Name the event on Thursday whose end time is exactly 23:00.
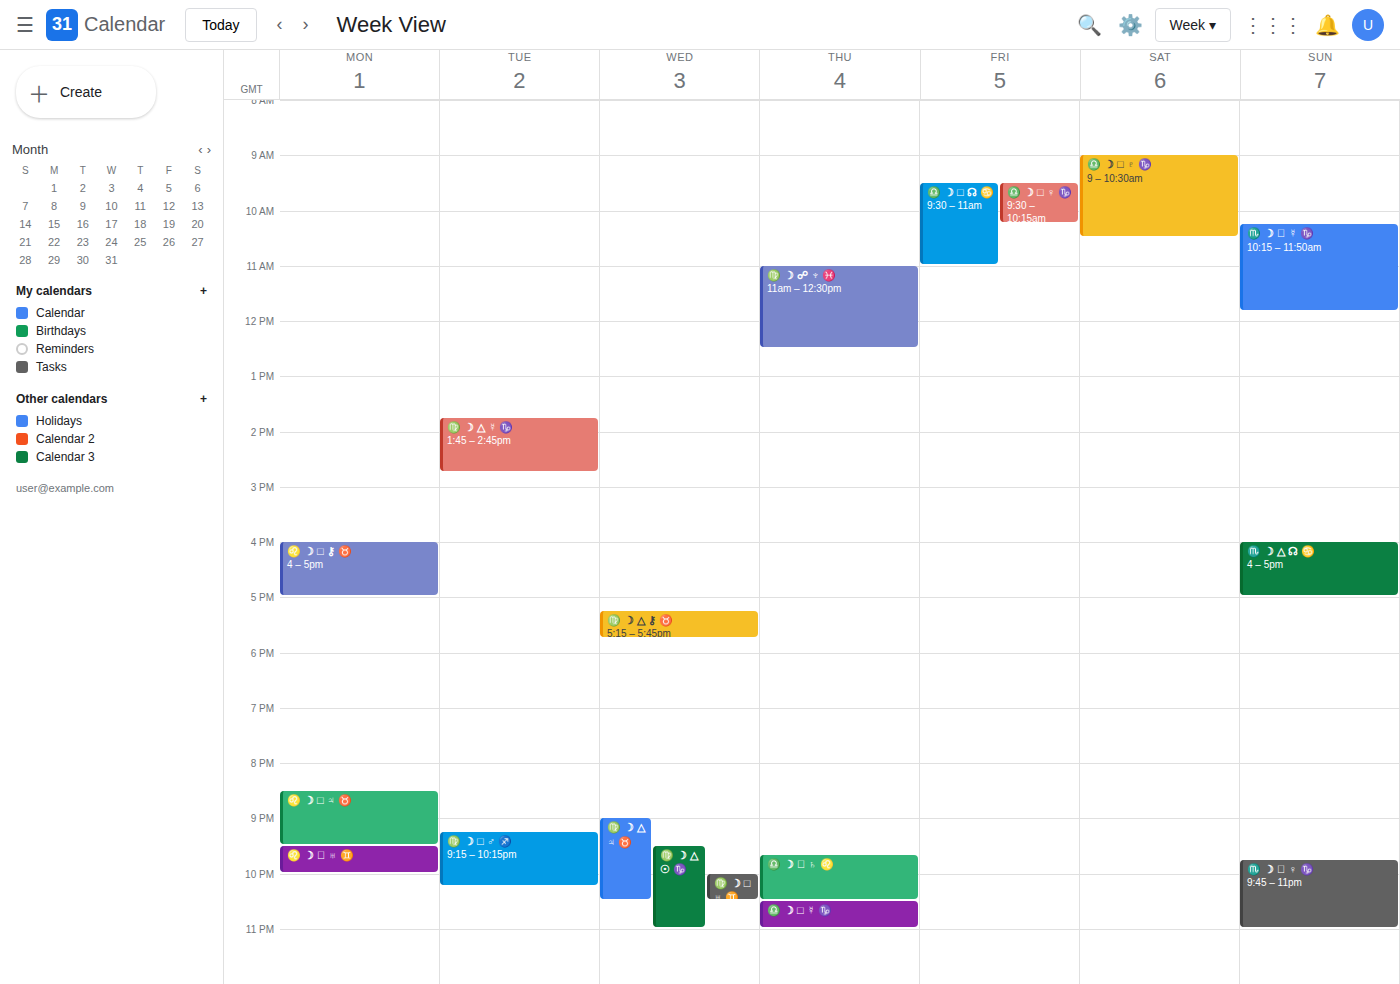
"♎️ ☽ □ ☿ ♑️"